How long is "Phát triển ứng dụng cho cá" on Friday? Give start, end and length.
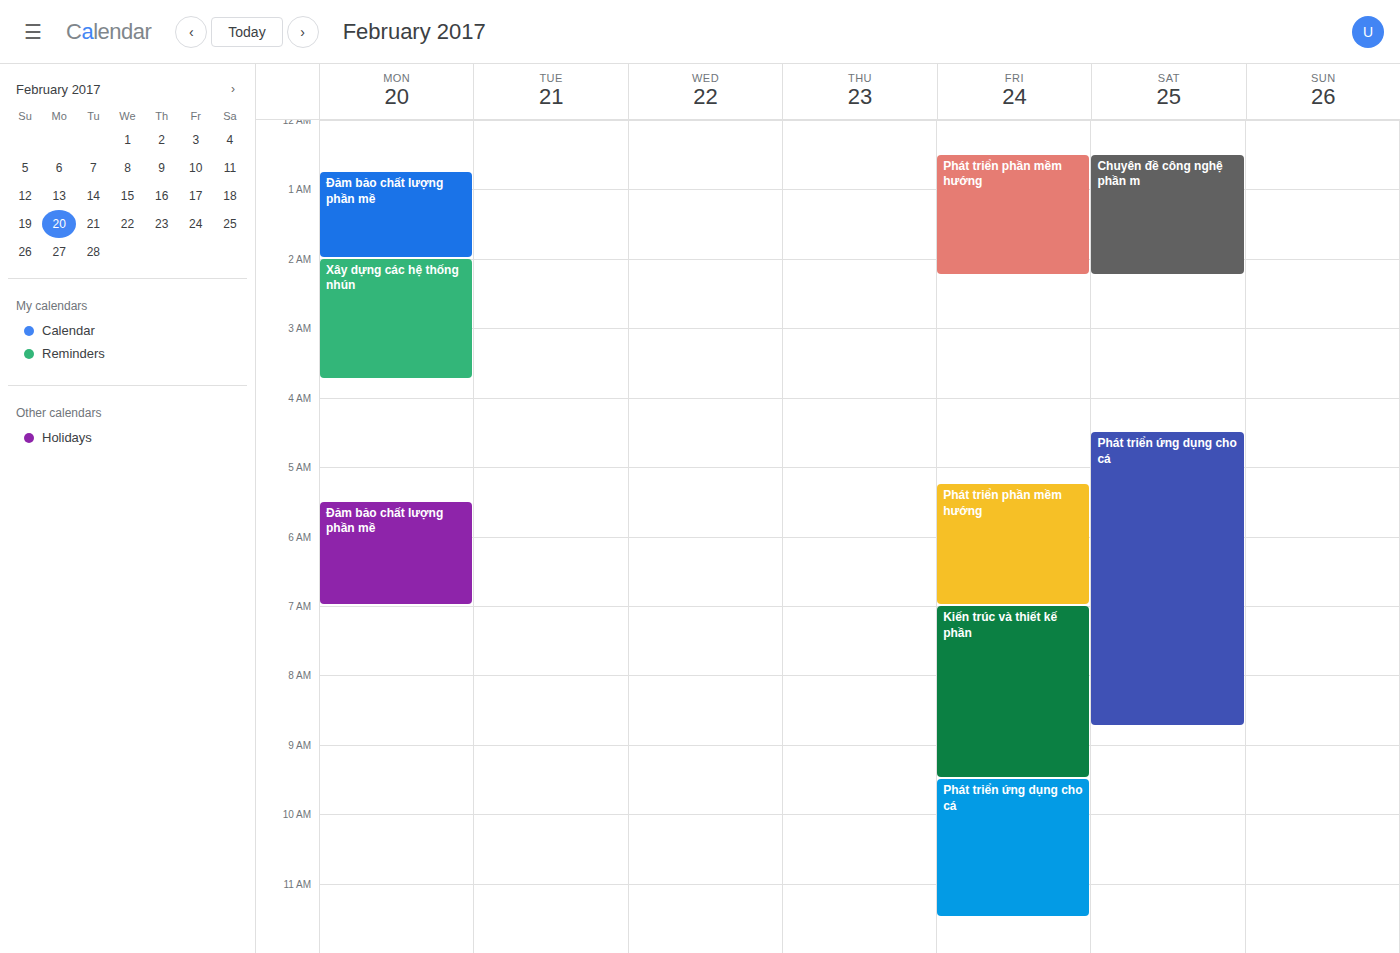
9:30 AM to 11:30 AM, 2 hours